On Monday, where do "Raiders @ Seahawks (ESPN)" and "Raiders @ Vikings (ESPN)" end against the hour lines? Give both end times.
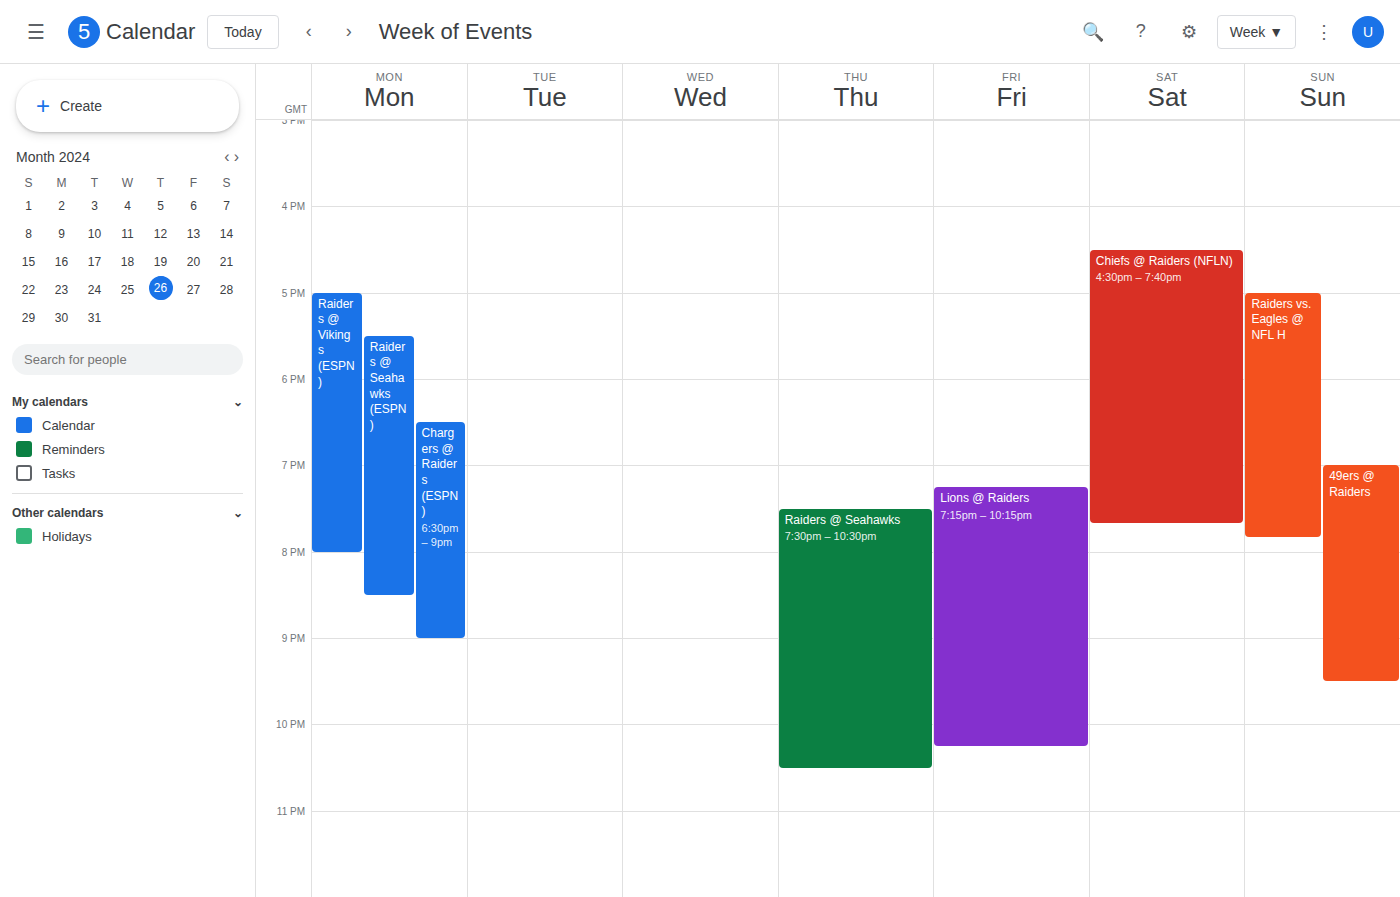
"Raiders @ Seahawks (ESPN)": 20:30, halfway between the 20:00 and 21:00 lines. "Raiders @ Vikings (ESPN)": 20:00, exactly on the 20:00 line.